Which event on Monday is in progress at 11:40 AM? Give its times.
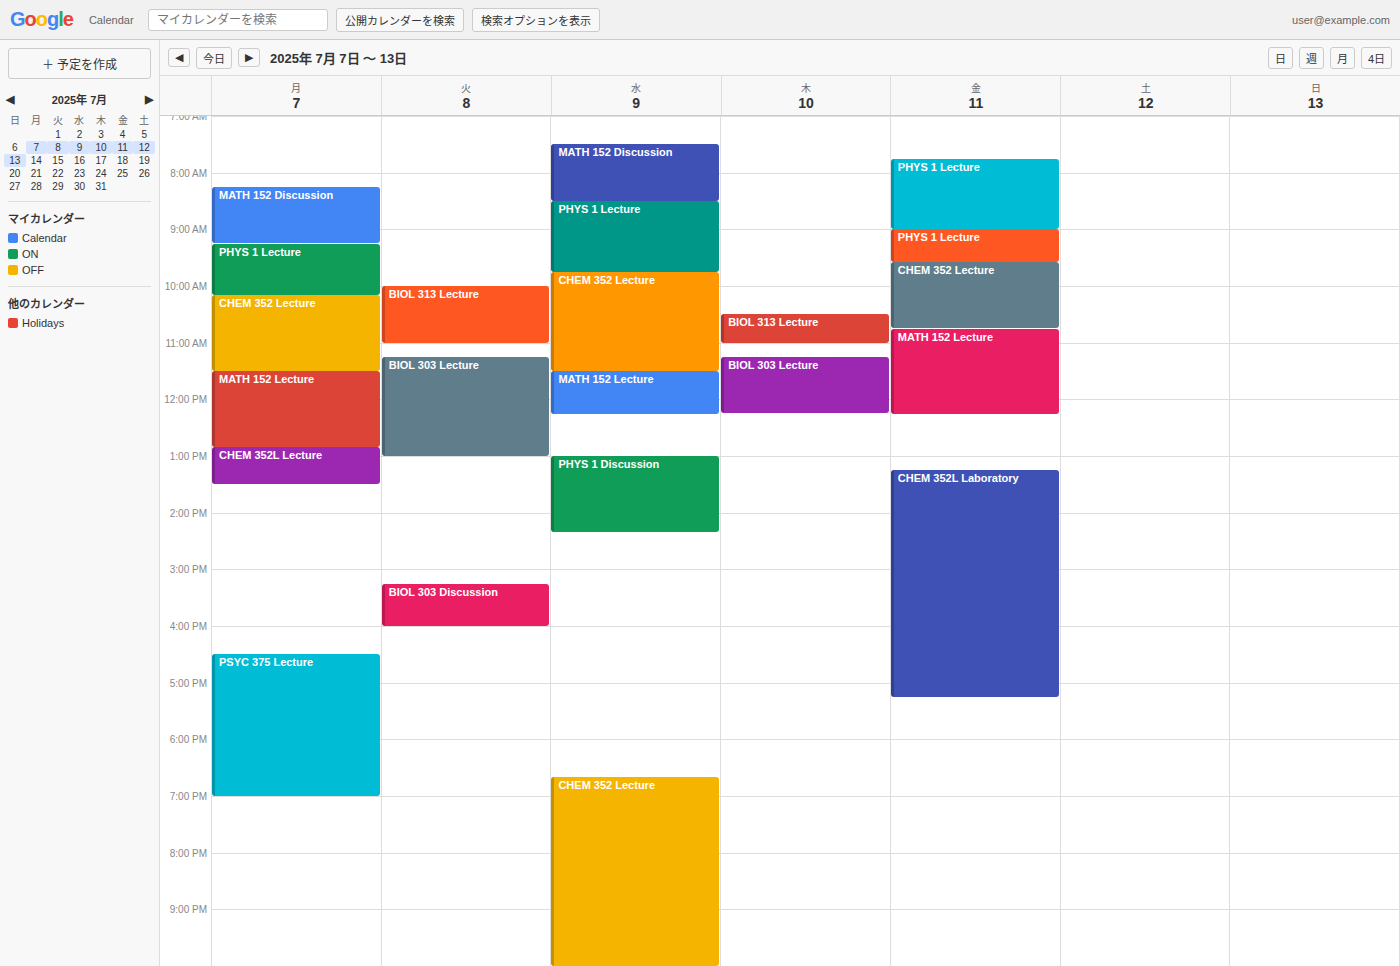
"MATH 152 Lecture", 11:30 AM to 12:50 PM